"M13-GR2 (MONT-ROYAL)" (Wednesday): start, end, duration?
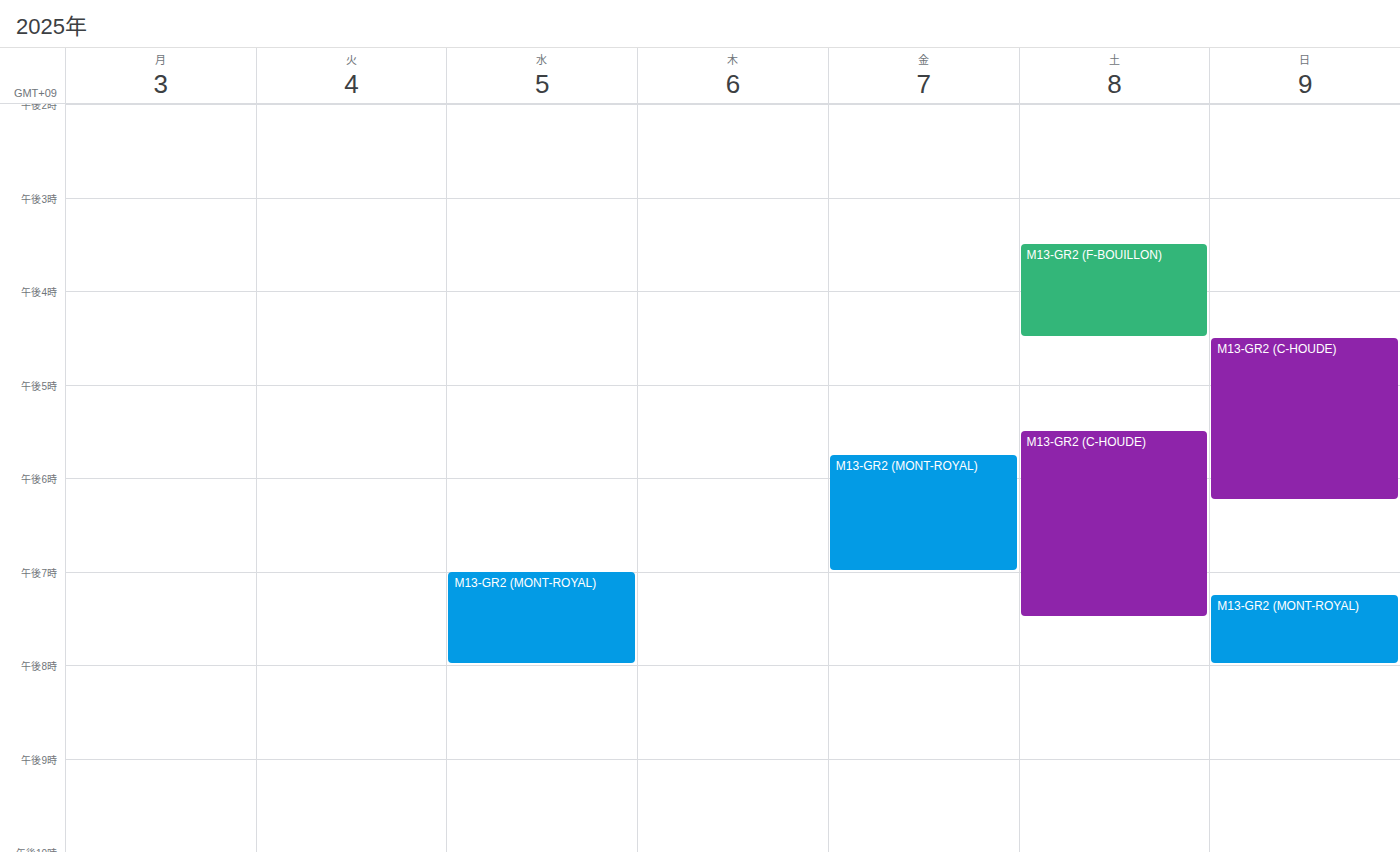
7:00 PM to 8:00 PM, 1 hour